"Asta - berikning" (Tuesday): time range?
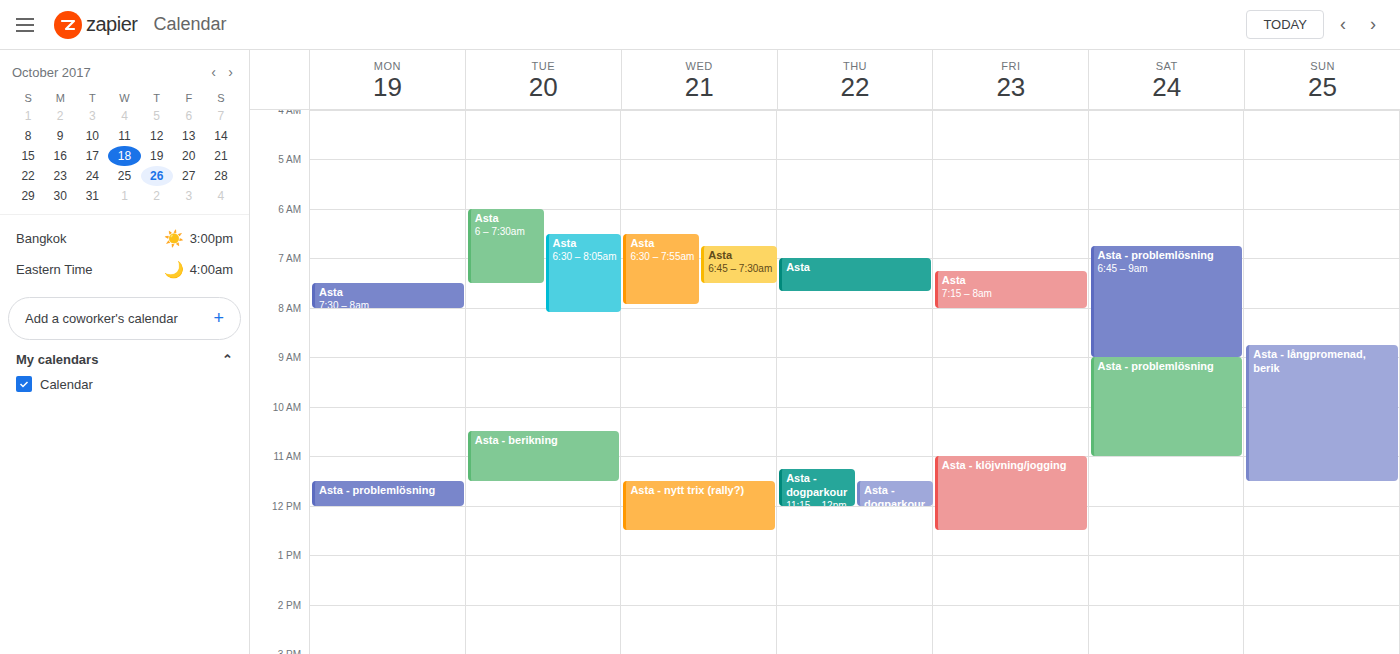
10:30 AM to 11:30 AM